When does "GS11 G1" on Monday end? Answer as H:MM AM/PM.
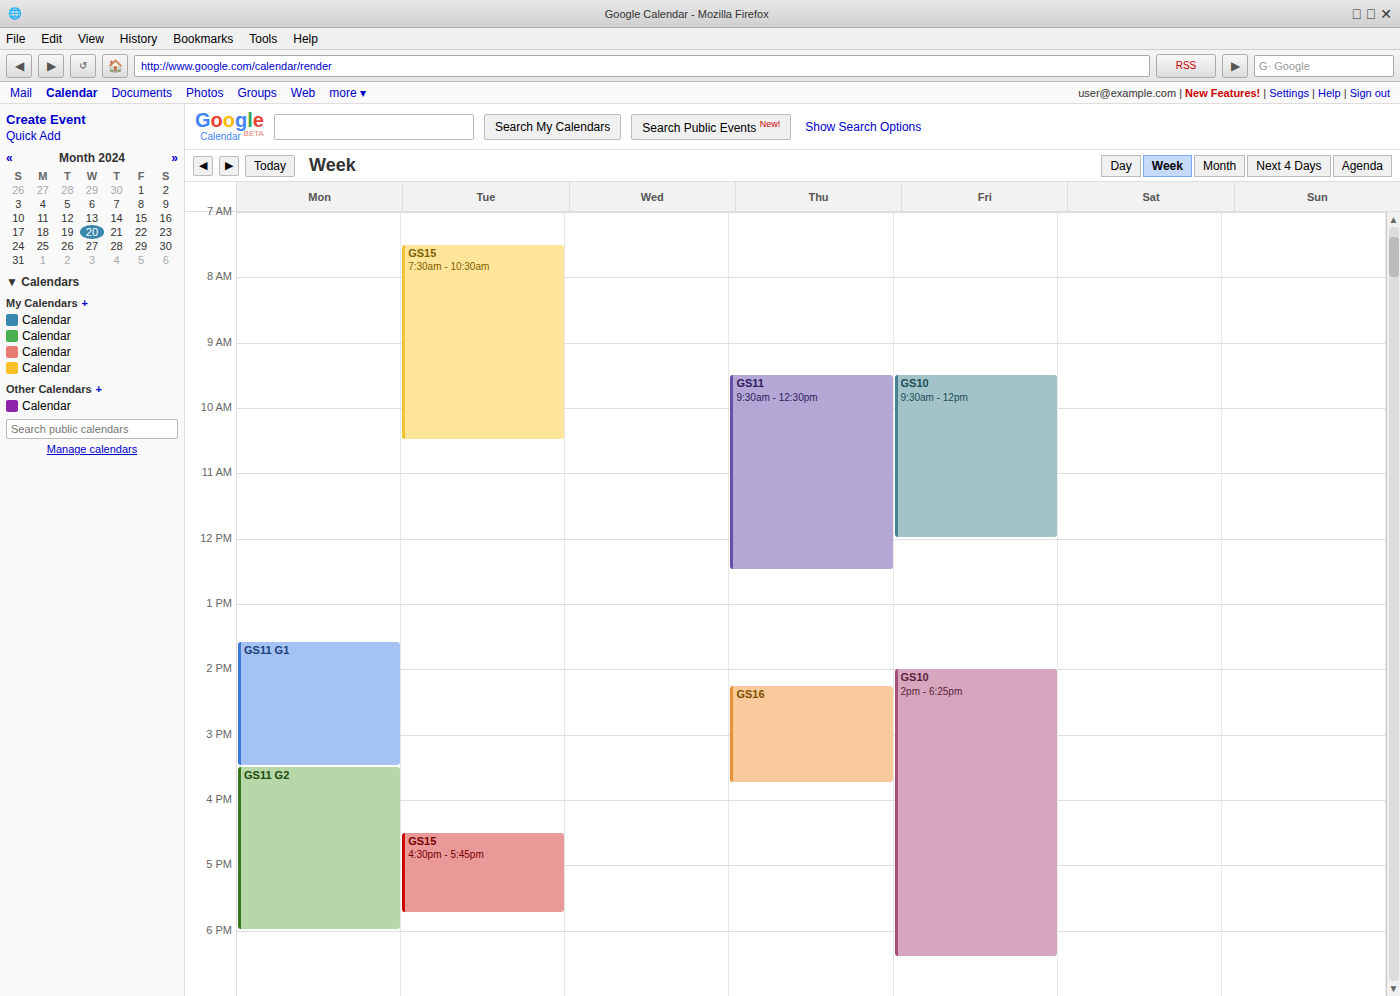
3:30 PM